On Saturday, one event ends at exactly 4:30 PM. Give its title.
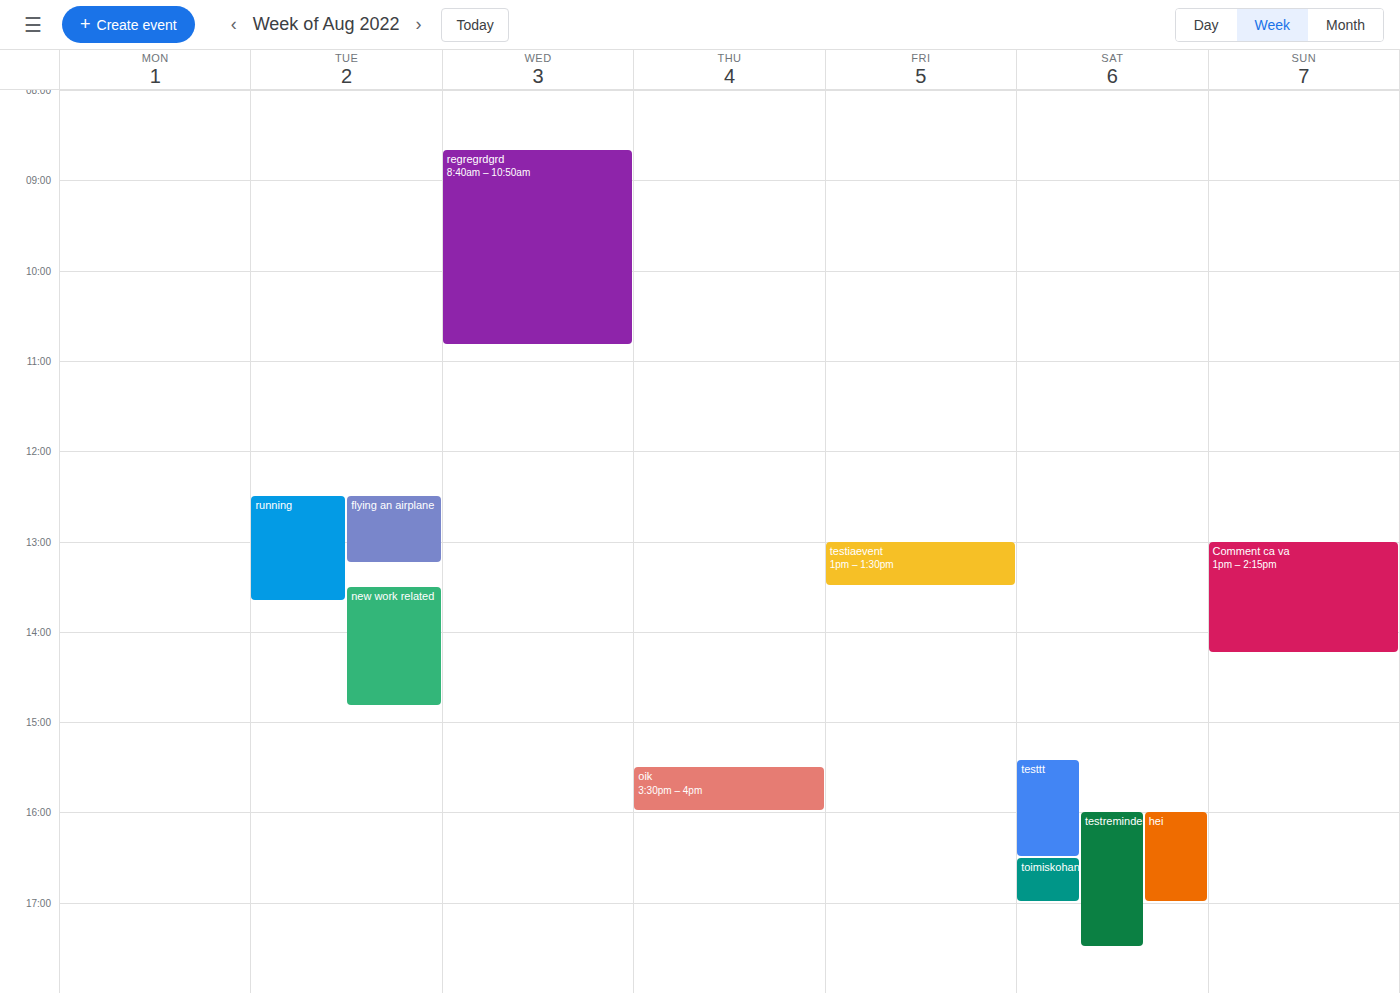
"testtt"